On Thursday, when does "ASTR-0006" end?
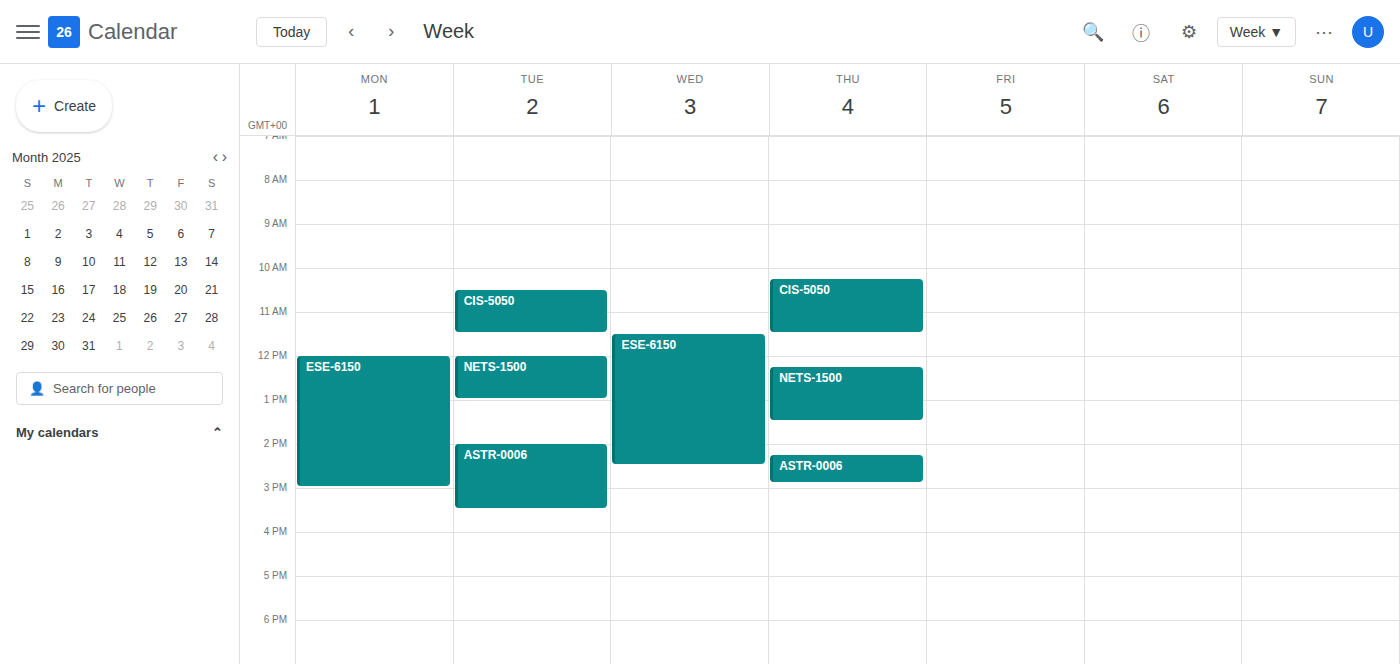
2:55 PM